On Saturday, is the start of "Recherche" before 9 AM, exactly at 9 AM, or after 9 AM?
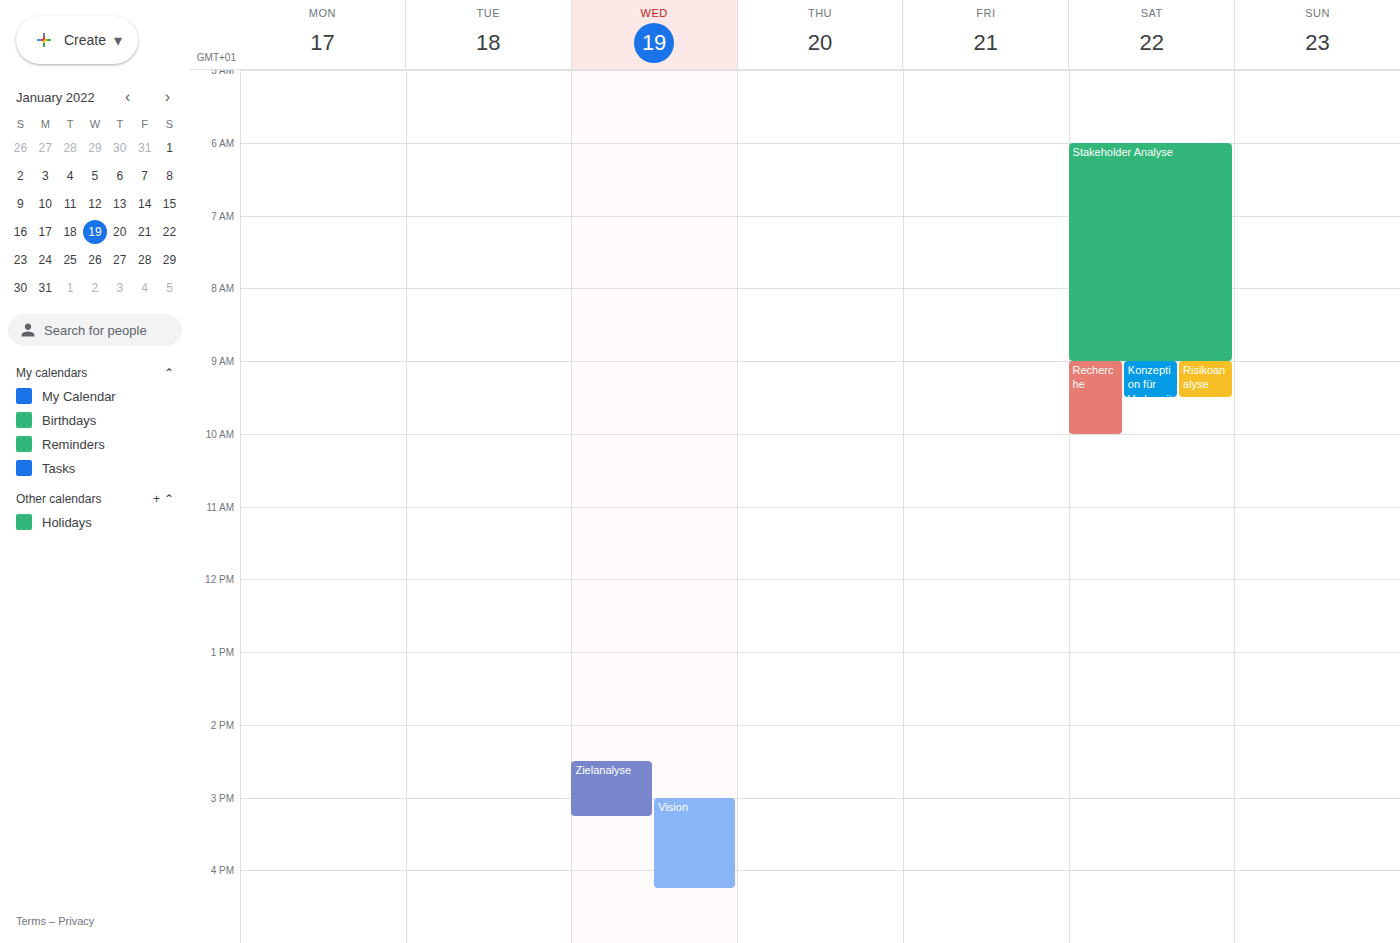
9:00 AM -- exactly at 9 AM, on the 9 AM line.